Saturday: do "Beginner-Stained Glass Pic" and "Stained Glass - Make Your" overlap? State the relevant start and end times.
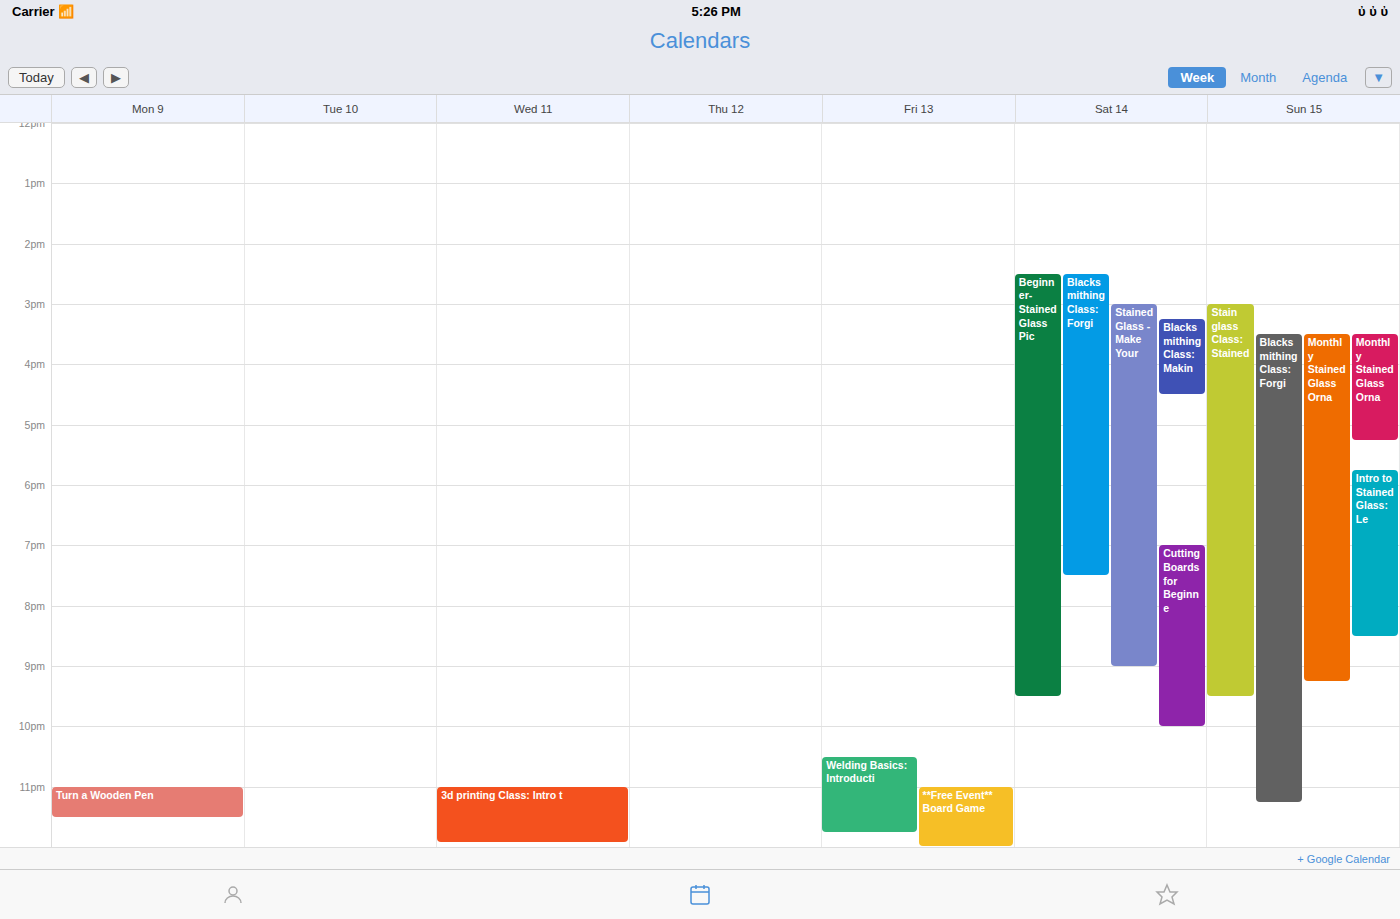
"Stained Glass - Make Your" runs 15:00 to 21:00, inside "Beginner-Stained Glass Pic" -- they overlap.